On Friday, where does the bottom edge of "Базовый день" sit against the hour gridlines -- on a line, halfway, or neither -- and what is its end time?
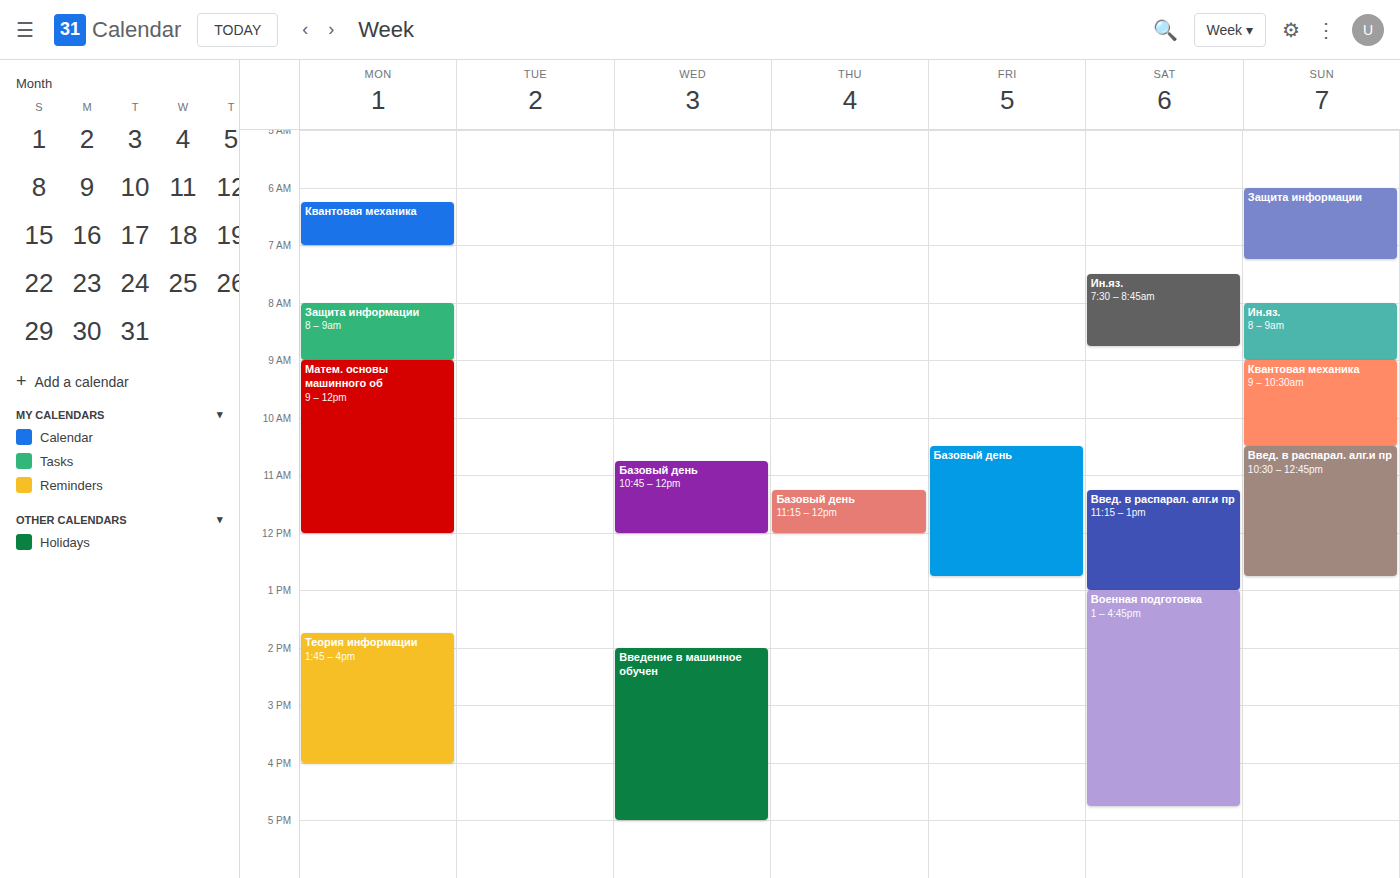
12:45 PM -- neither: three quarters of the way from the 12 PM line to the 1 PM line.